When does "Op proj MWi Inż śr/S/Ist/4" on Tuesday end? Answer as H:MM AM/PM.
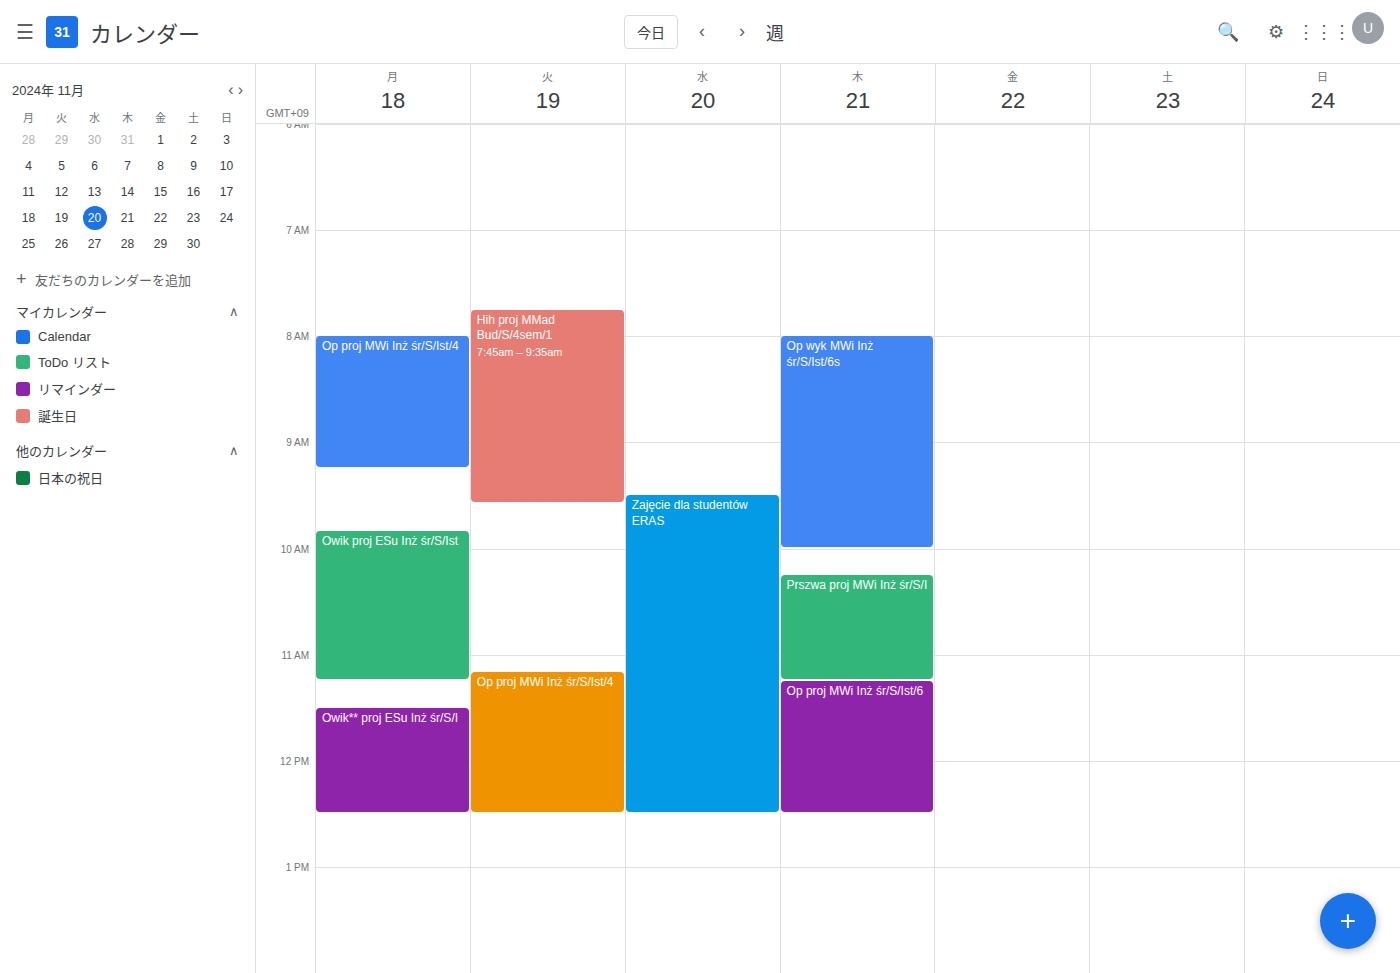
12:30 PM